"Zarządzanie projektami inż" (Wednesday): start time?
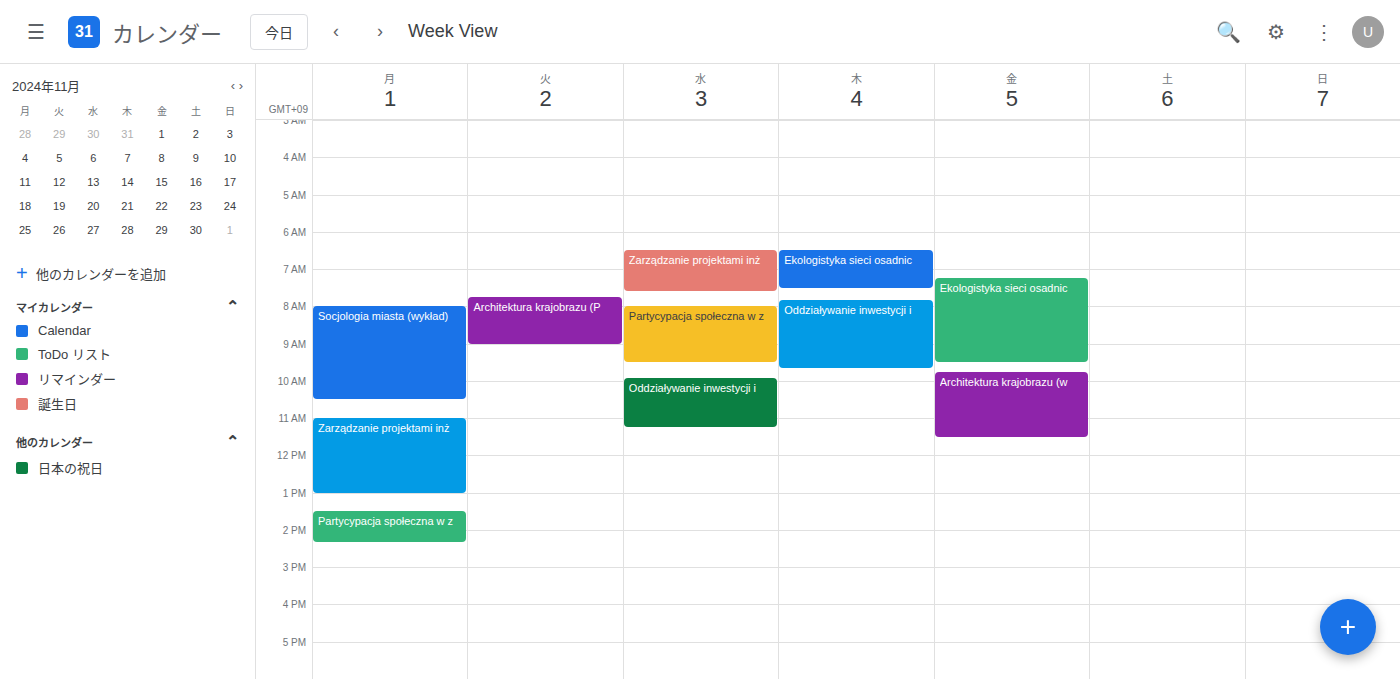
6:30 AM